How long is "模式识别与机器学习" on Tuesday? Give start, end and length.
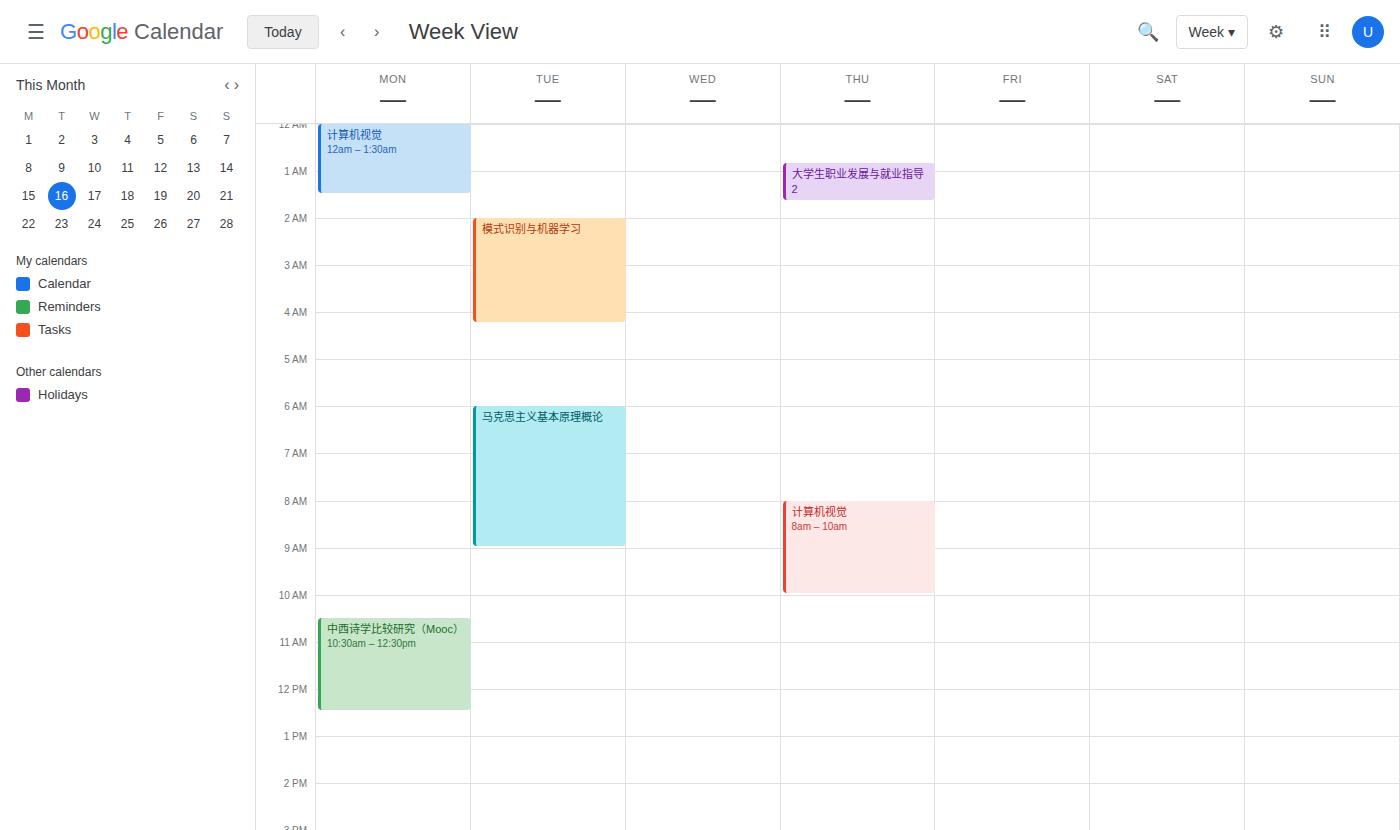
2:00 AM to 4:15 AM, 2 hours 15 minutes